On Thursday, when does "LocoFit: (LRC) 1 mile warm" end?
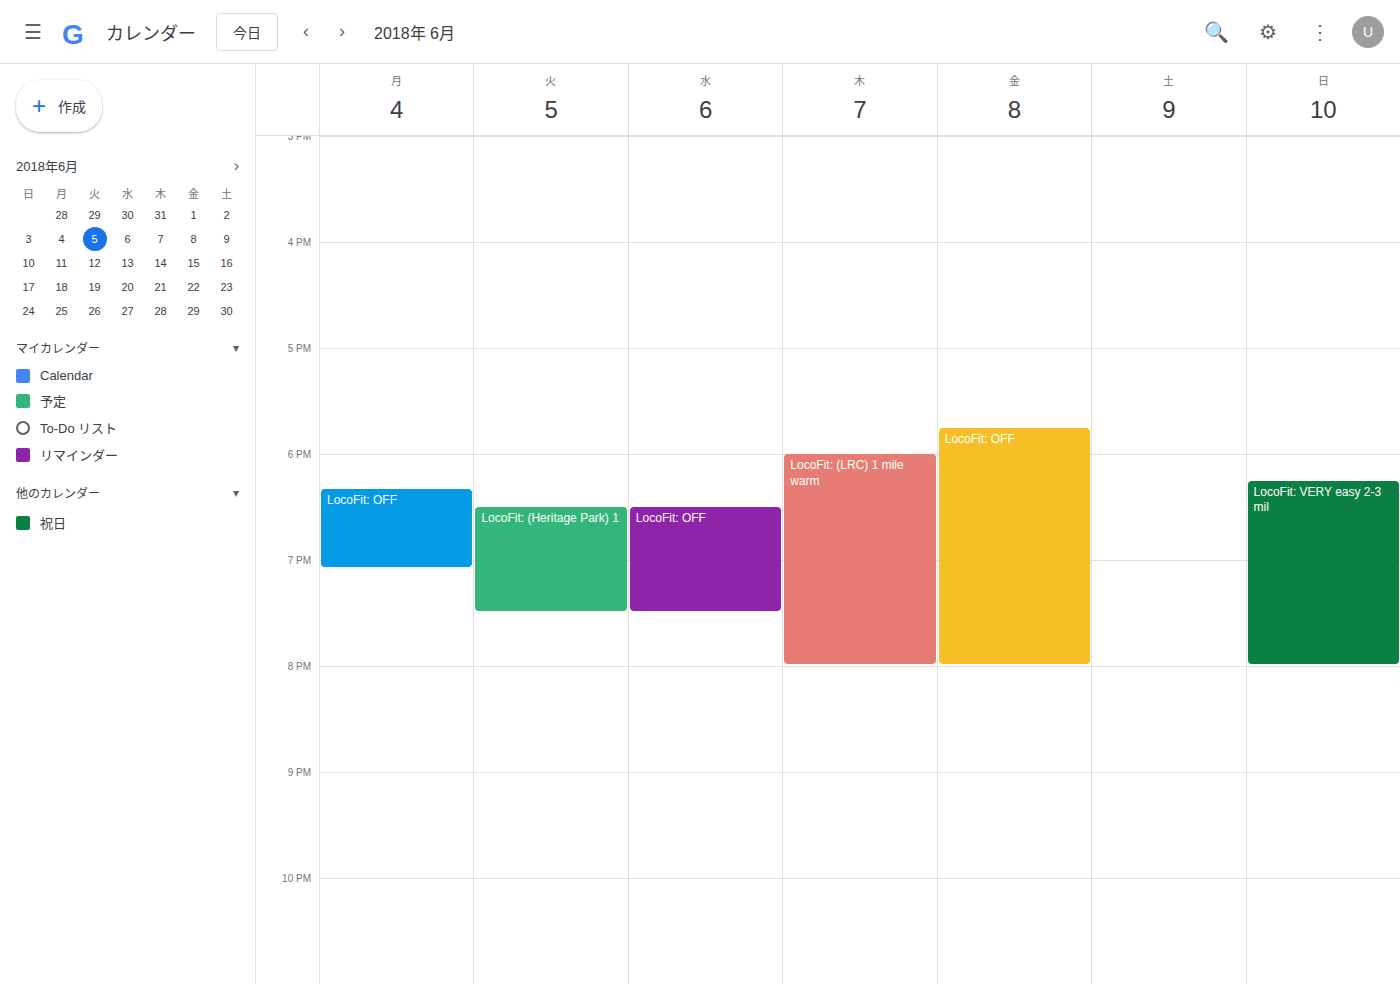
8:00 PM